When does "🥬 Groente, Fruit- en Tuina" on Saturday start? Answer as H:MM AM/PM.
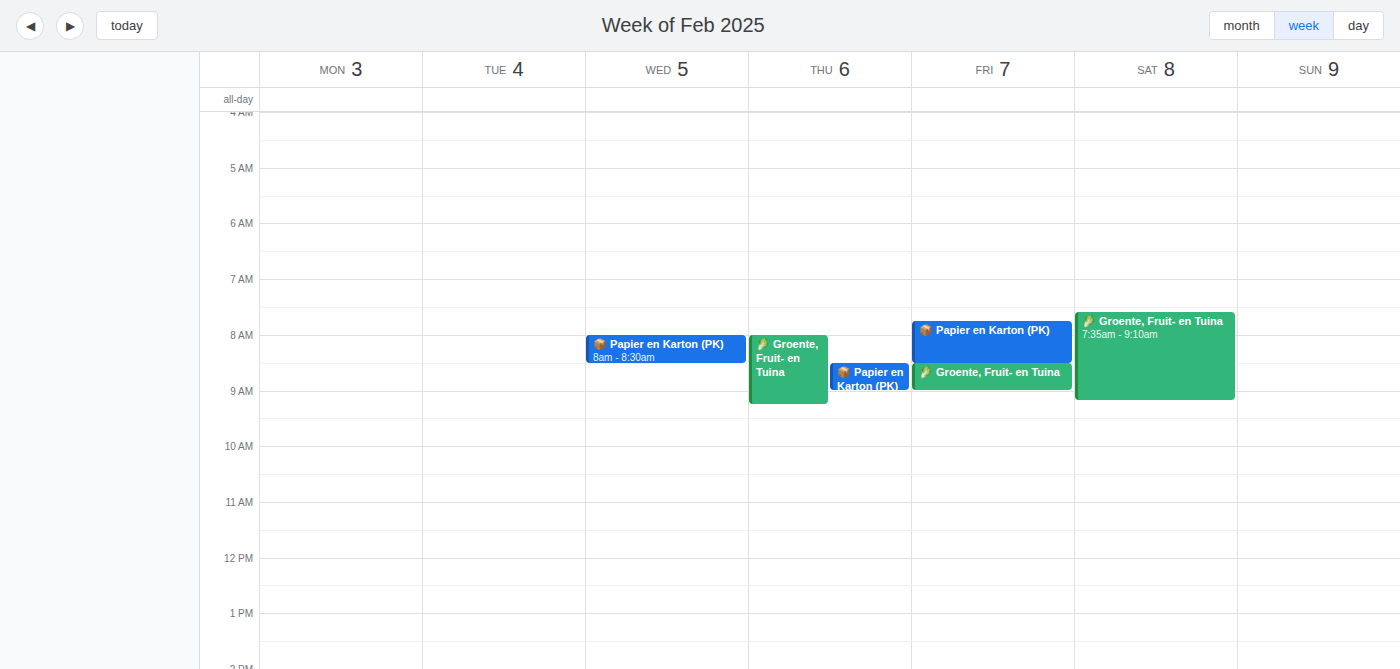
7:35 AM